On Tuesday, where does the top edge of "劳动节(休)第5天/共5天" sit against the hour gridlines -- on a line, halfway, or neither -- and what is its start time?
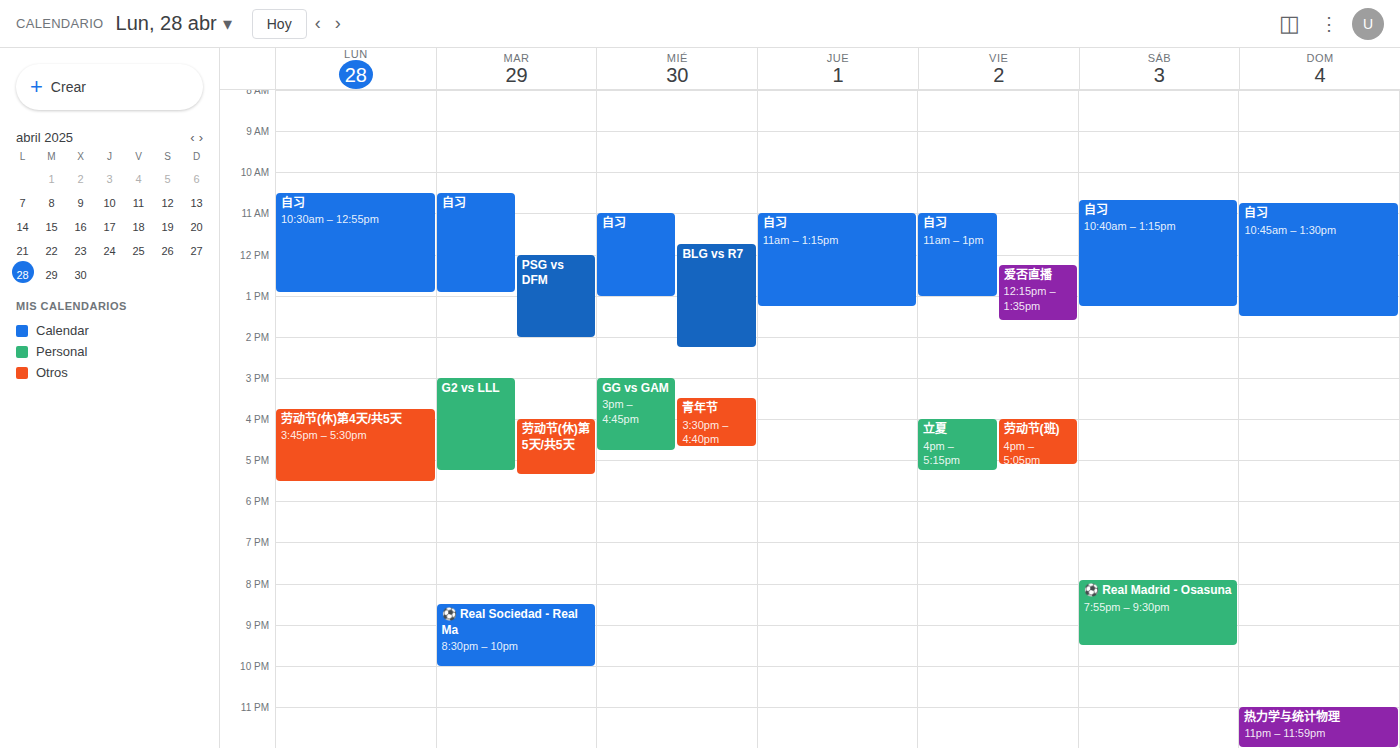
4:00 PM -- exactly on the 4 PM line.